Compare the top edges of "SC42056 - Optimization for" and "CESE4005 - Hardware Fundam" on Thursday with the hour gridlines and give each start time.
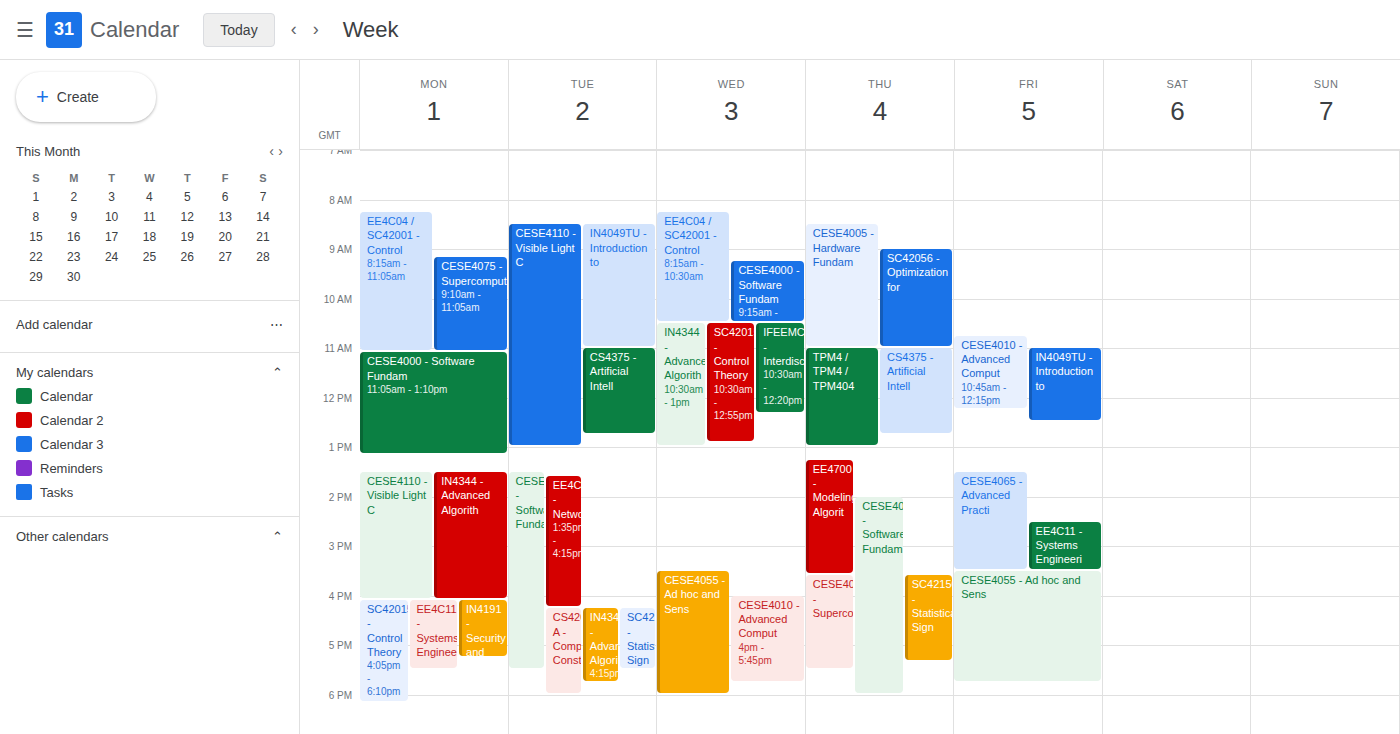
"SC42056 - Optimization for": 9:00 AM, exactly on the 9 AM line. "CESE4005 - Hardware Fundam": 8:30 AM, halfway between the 8 AM and 9 AM lines.